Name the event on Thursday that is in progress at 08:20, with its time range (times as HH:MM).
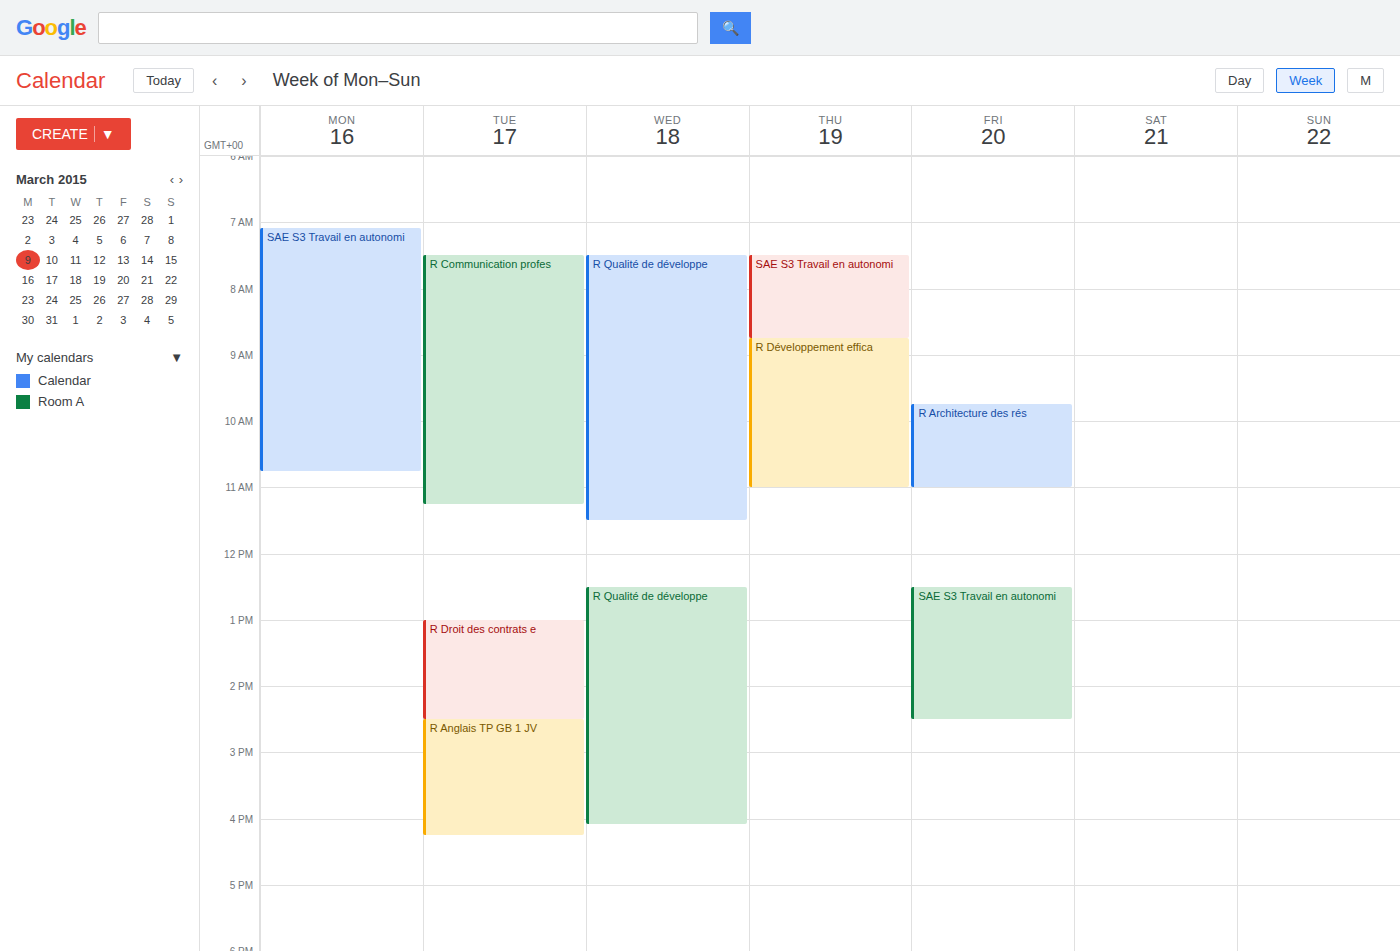
"SAE S3 Travail en autonomi", 07:30 to 08:45